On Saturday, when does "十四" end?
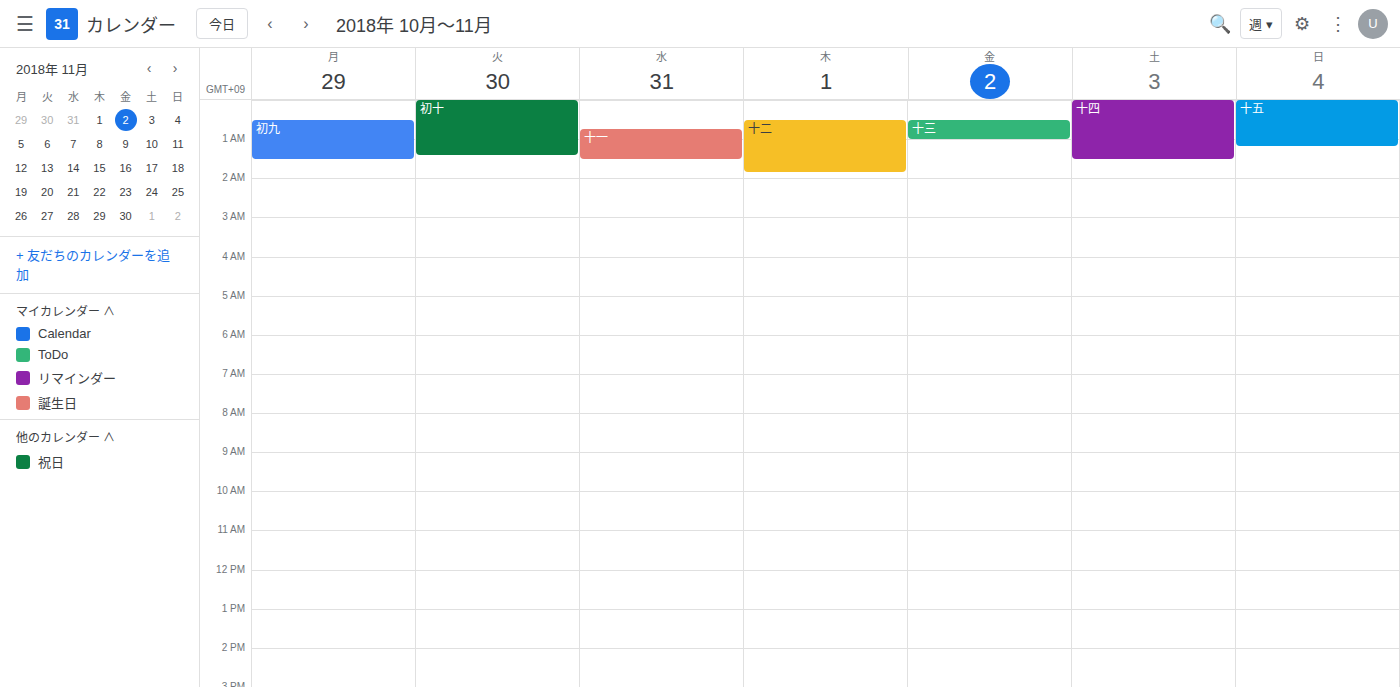
1:30 AM